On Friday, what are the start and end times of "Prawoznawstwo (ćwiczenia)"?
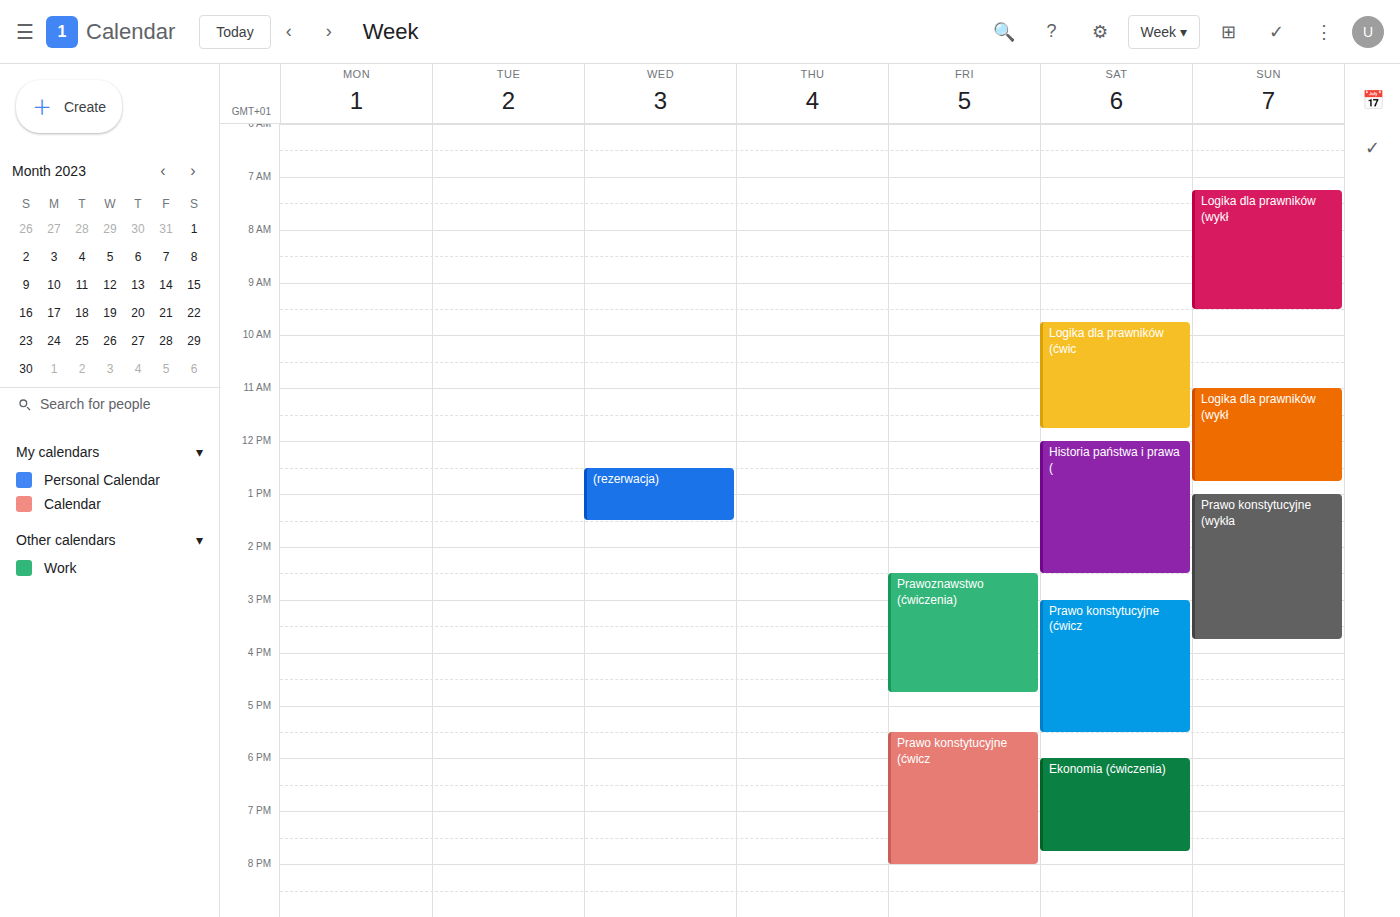
14:30 to 16:45